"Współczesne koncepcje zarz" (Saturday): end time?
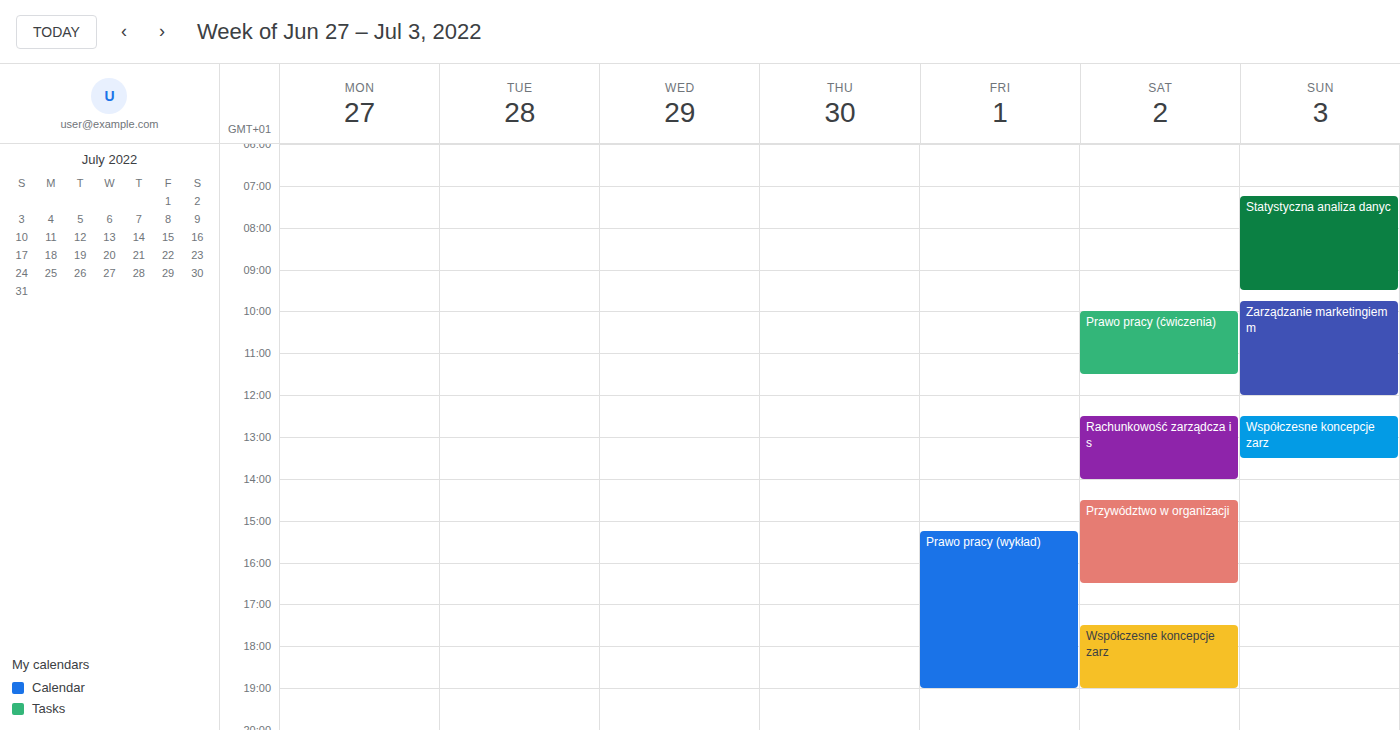
19:00